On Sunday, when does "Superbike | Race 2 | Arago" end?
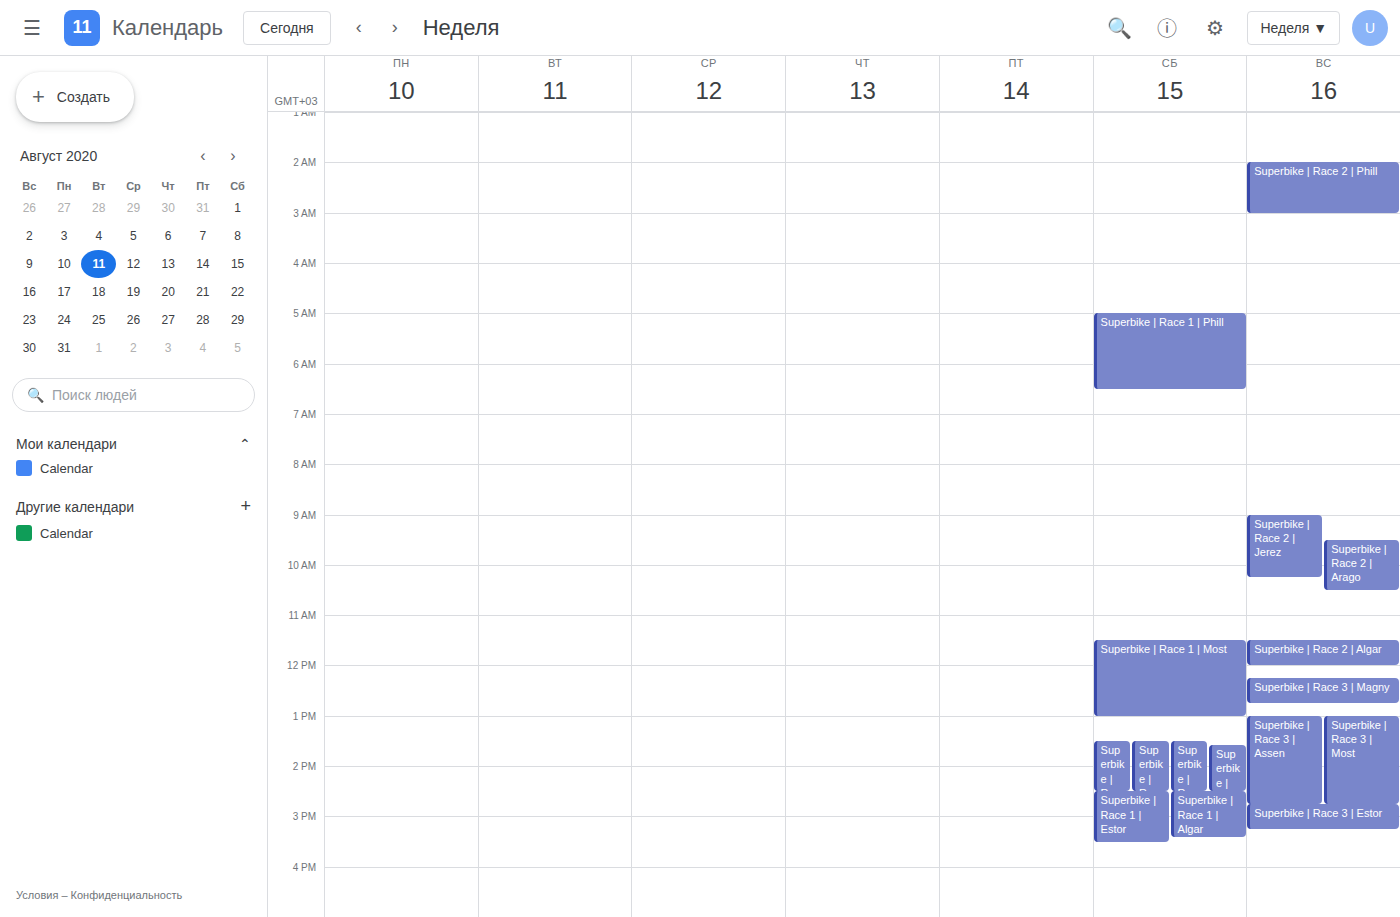
10:30 AM